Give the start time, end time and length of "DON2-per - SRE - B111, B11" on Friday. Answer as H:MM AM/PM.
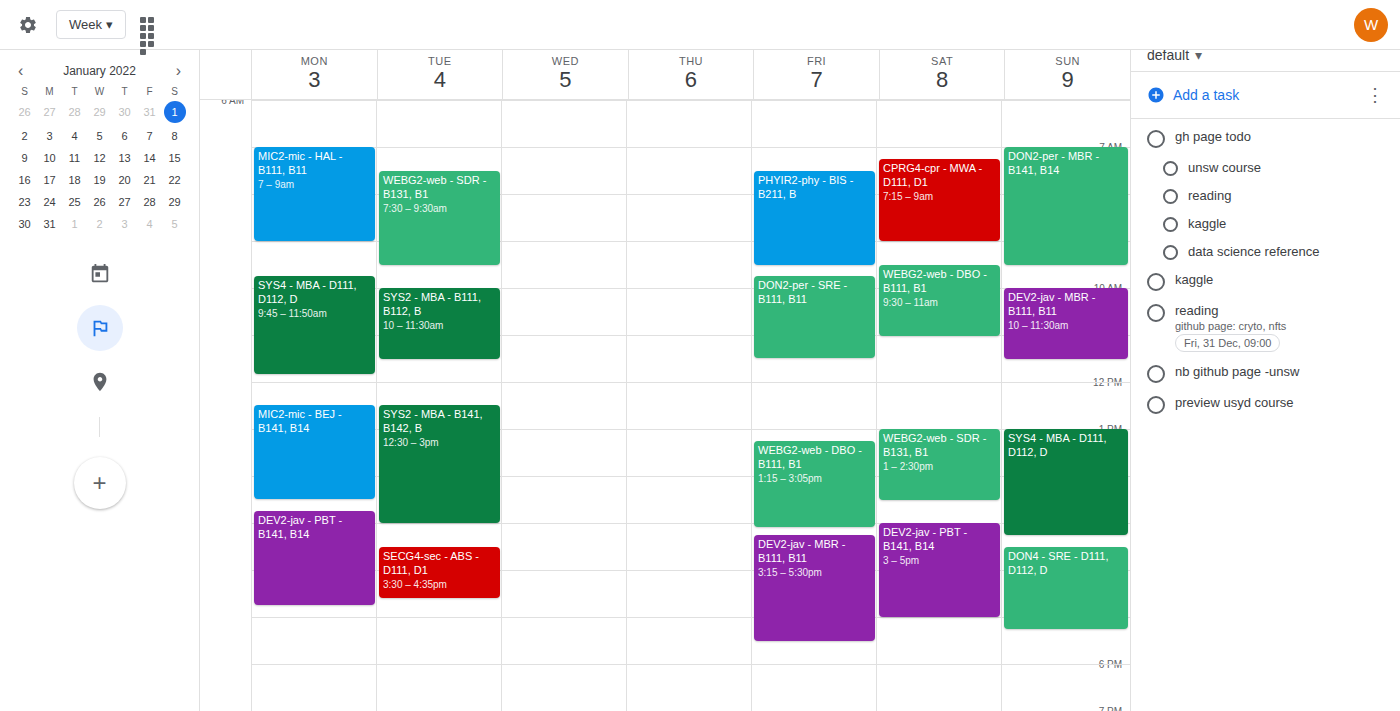
9:45 AM to 11:30 AM, 1 hour 45 minutes